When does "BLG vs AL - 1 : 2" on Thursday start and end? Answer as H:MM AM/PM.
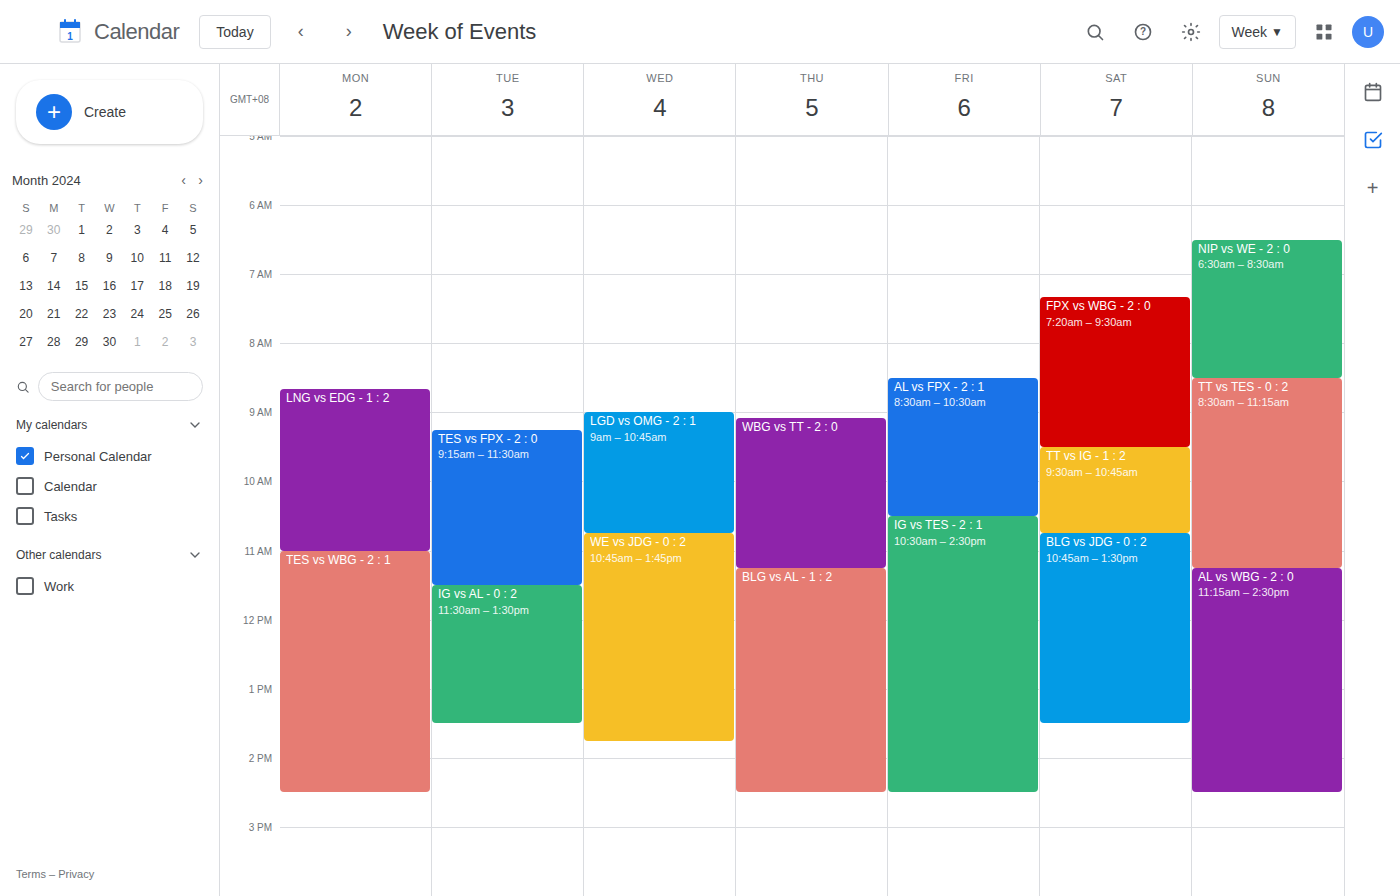
11:15 AM to 2:30 PM